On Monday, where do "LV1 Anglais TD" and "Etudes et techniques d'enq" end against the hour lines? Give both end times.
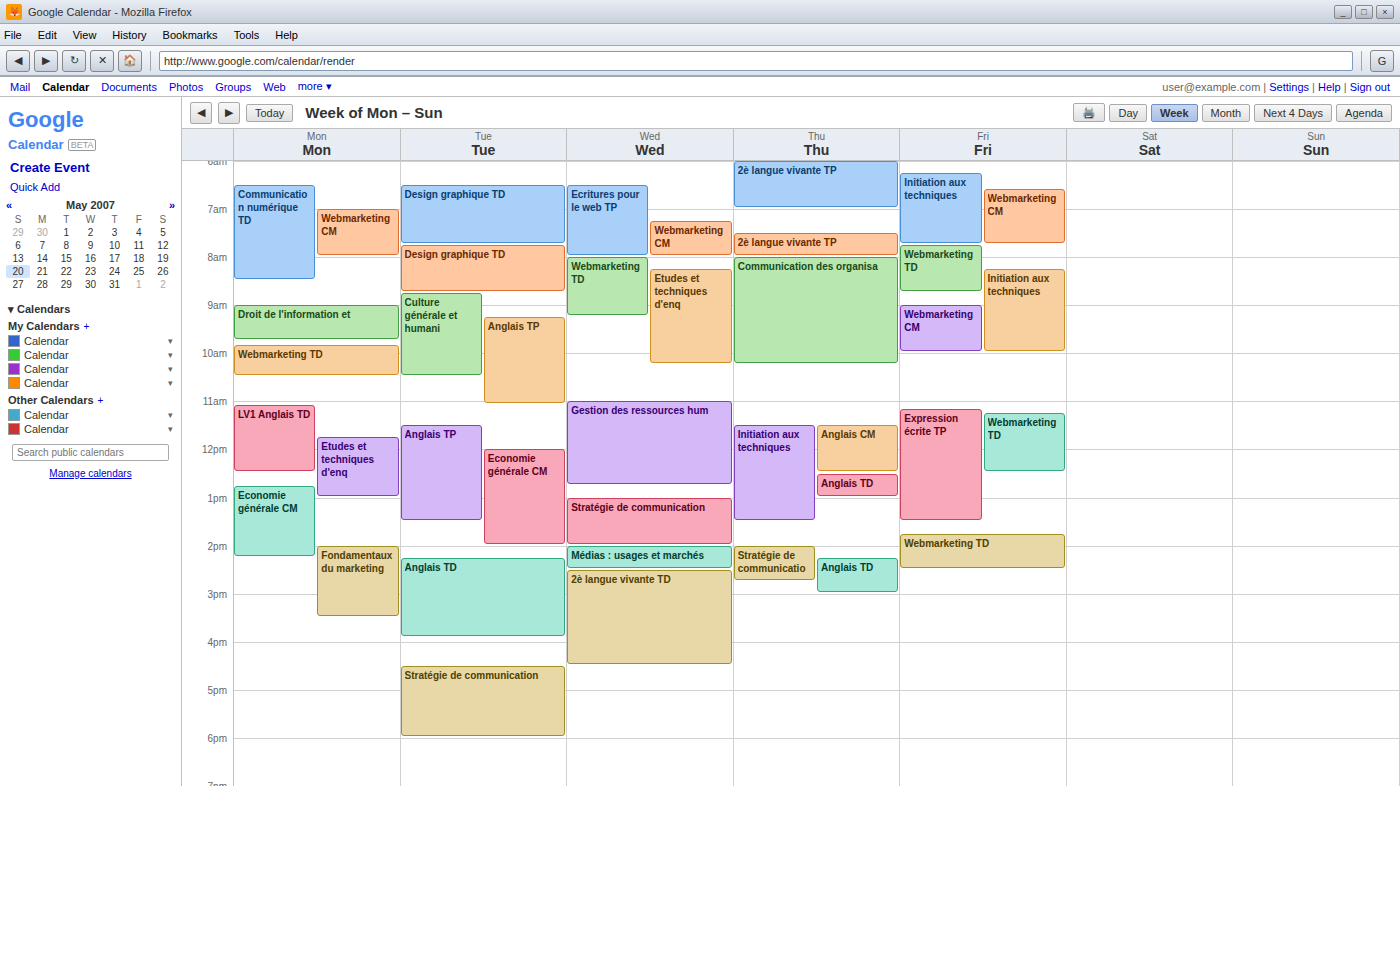
"LV1 Anglais TD": 12:30 PM, halfway between the 12 PM and 1 PM lines. "Etudes et techniques d'enq": 1:00 PM, exactly on the 1 PM line.